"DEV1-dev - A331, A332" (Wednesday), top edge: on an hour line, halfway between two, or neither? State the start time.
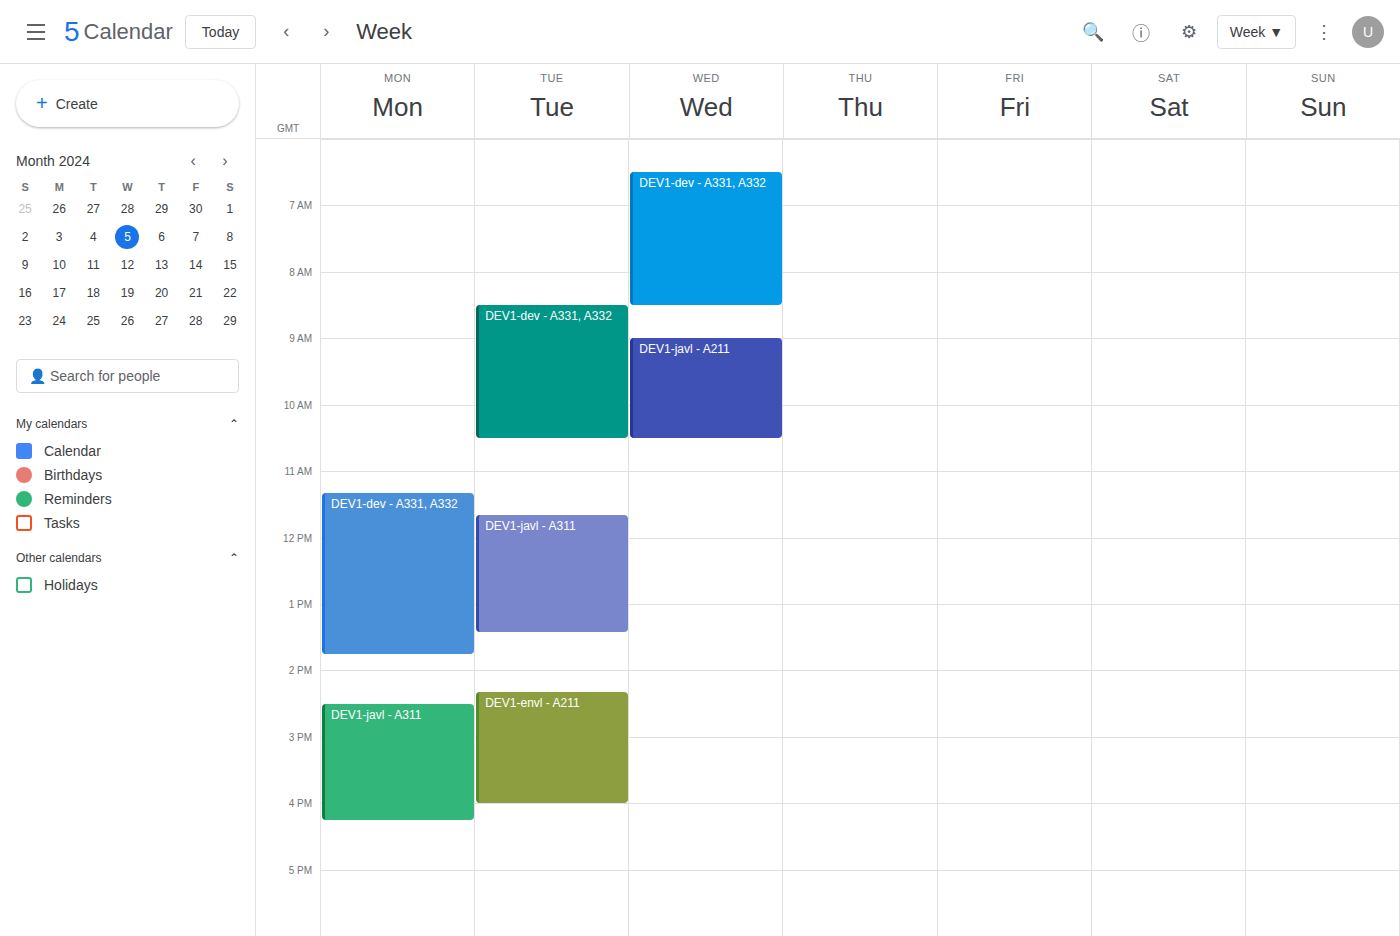
6:30 AM -- halfway between the 6 AM and 7 AM lines.